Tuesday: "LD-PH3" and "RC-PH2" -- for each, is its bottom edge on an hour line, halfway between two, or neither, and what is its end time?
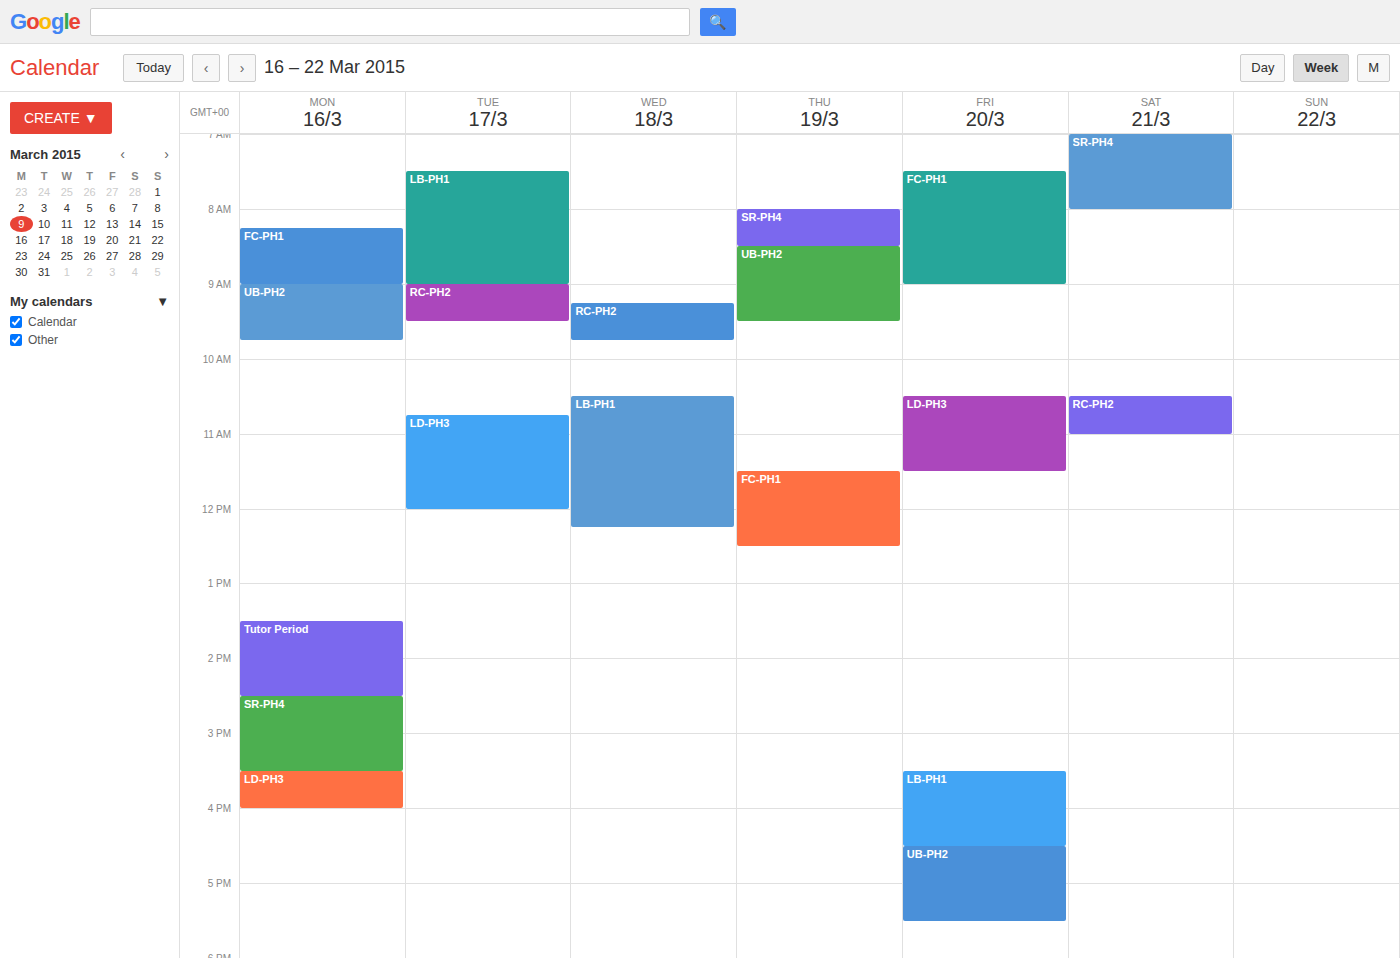
"LD-PH3": 12:00 PM, exactly on the 12 PM line. "RC-PH2": 9:30 AM, halfway between the 9 AM and 10 AM lines.